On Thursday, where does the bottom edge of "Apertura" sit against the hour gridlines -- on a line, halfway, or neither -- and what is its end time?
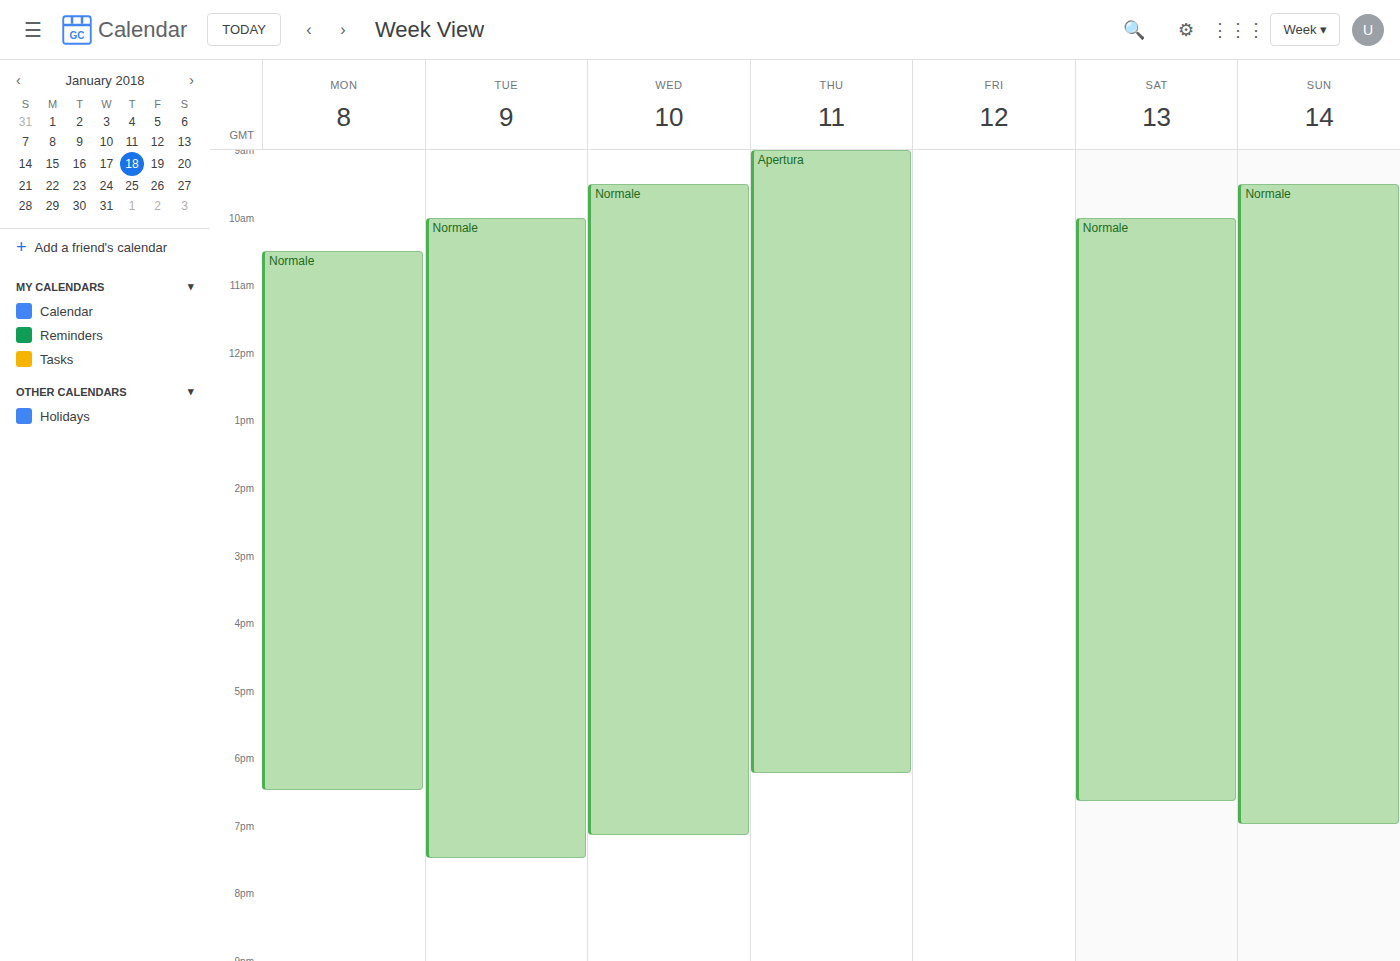
6:15 PM -- neither: a quarter of the way from the 6 PM line to the 7 PM line.